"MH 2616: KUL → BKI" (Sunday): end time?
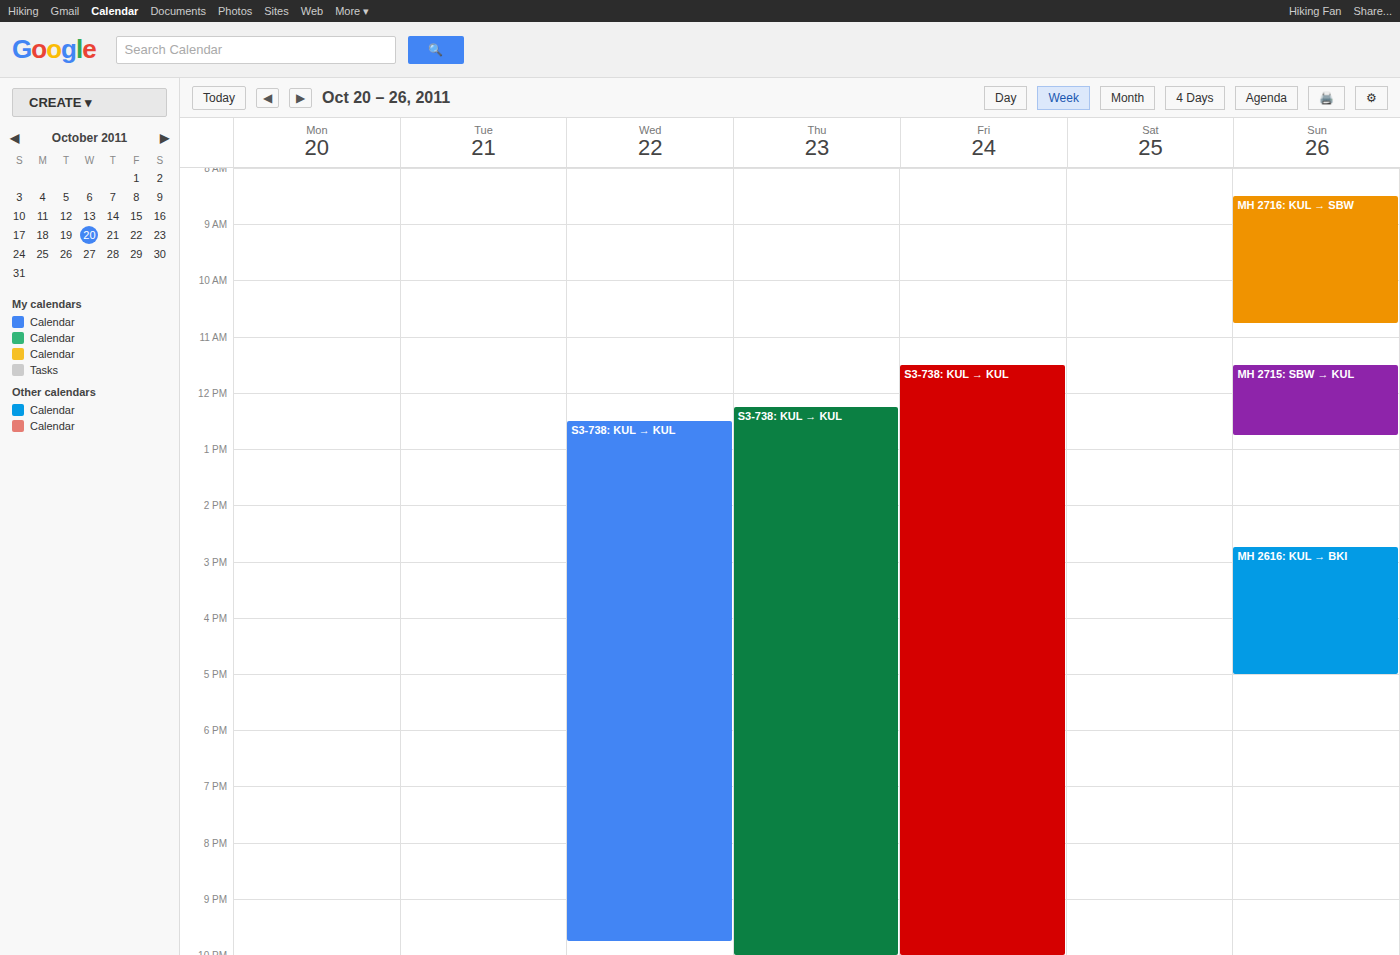
5:00 PM